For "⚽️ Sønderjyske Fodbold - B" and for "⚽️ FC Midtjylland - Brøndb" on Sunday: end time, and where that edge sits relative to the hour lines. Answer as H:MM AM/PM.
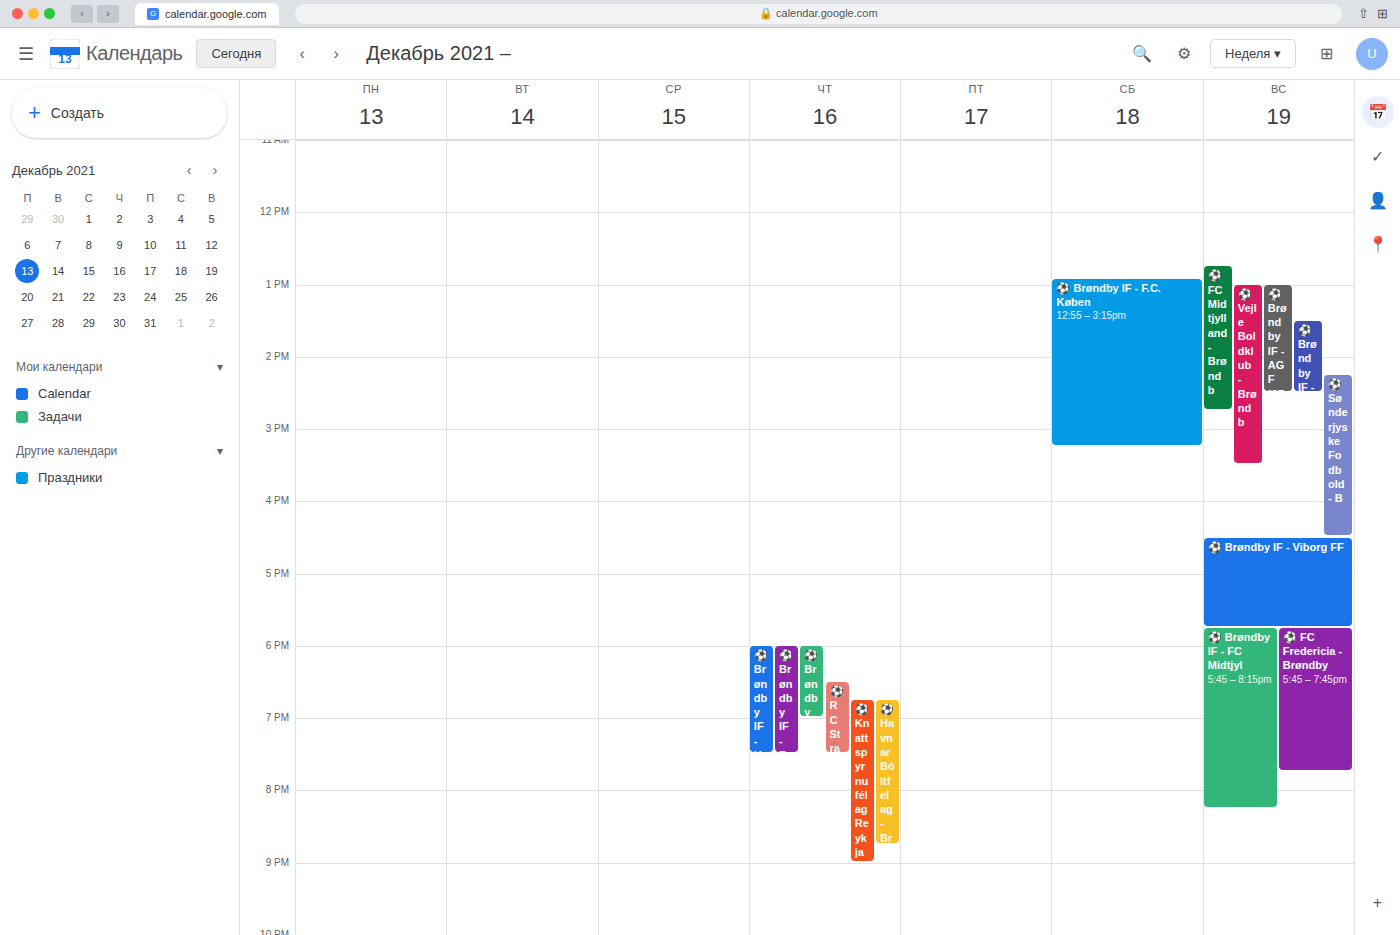
"⚽️ Sønderjyske Fodbold - B": 4:30 PM, halfway between the 4 PM and 5 PM lines. "⚽️ FC Midtjylland - Brøndb": 2:45 PM, neither: three quarters of the way from the 2 PM line to the 3 PM line.